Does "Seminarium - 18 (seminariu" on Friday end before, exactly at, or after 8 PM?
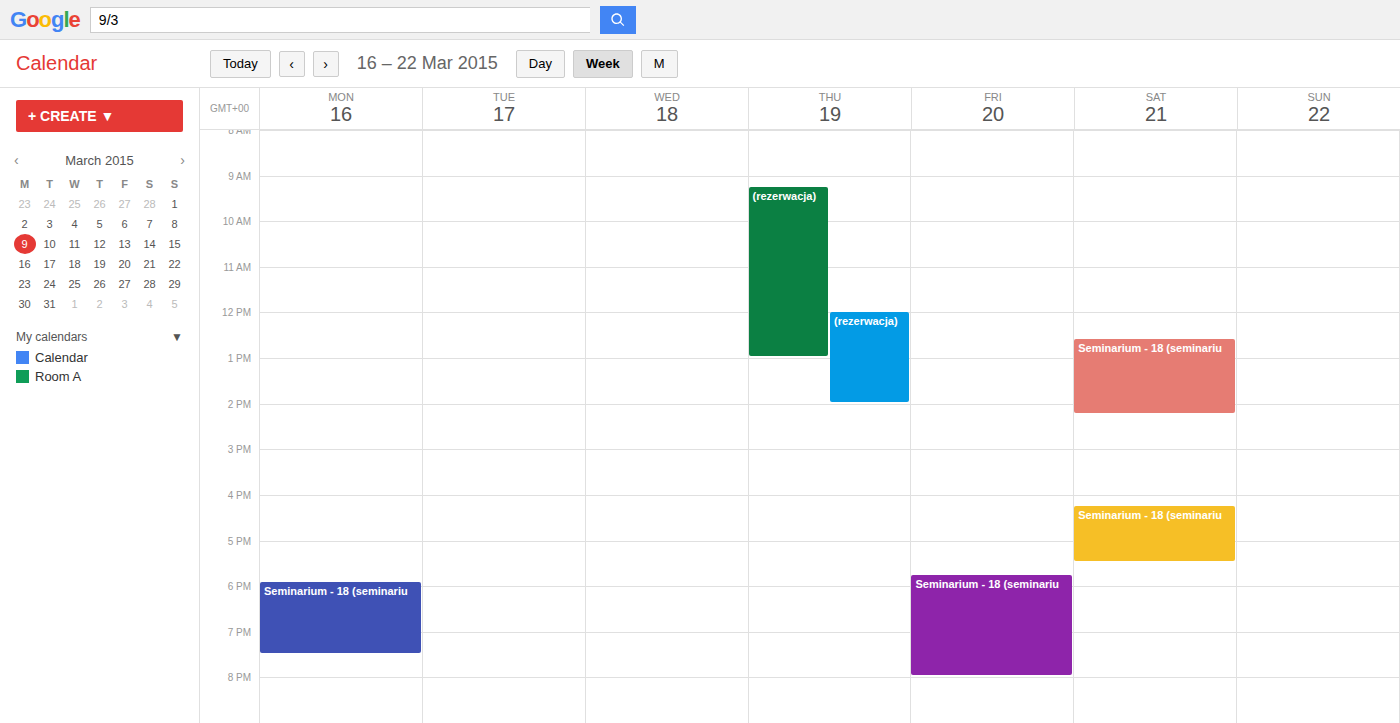
8:00 PM -- exactly at 8 PM, on the 8 PM line.